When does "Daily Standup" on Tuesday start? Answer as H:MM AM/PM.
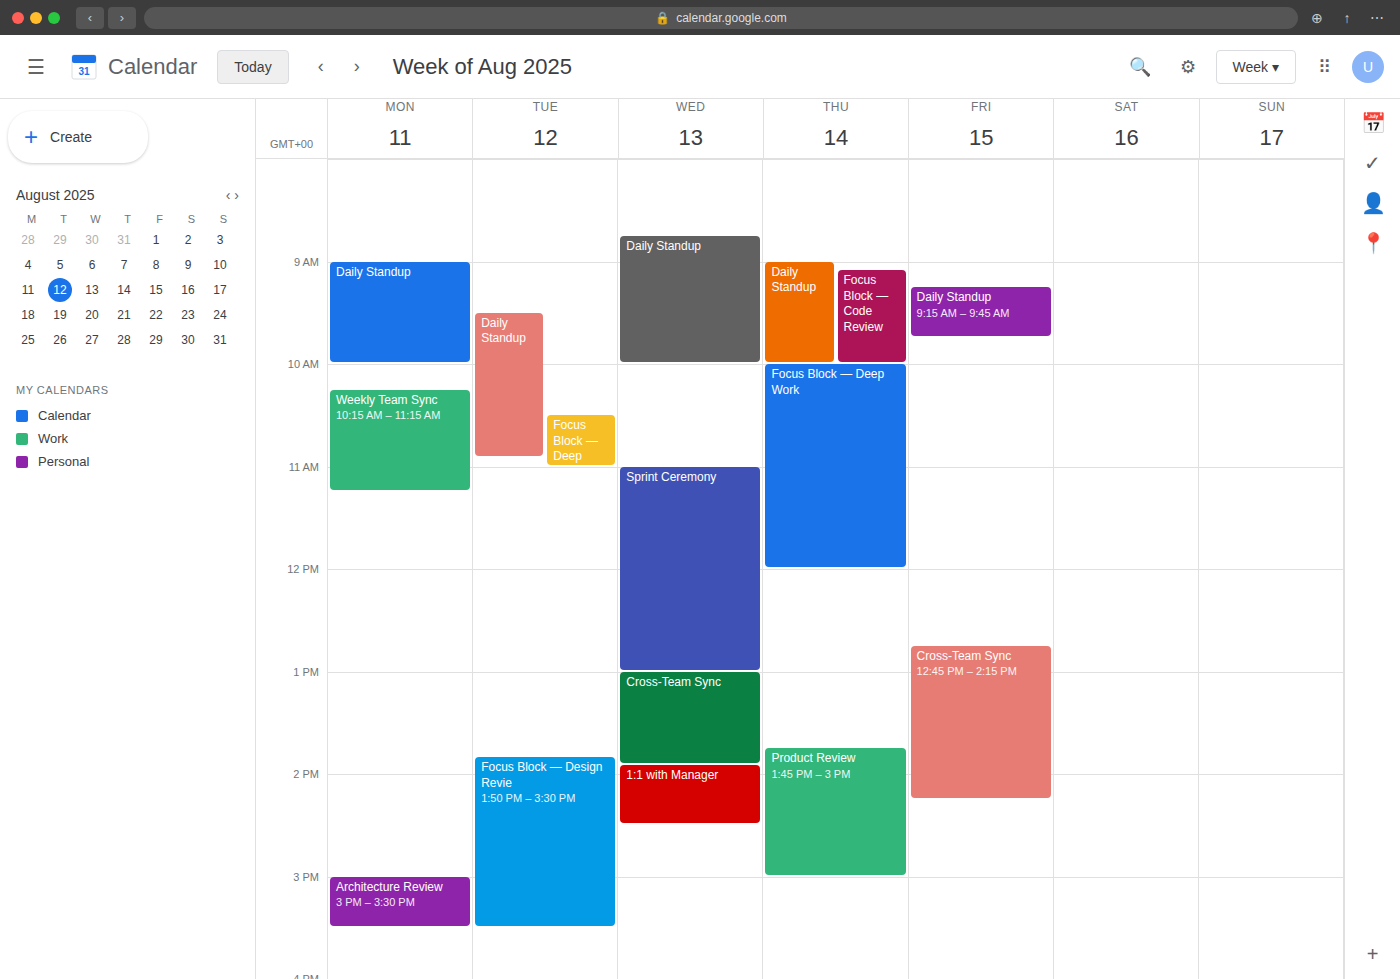
9:30 AM